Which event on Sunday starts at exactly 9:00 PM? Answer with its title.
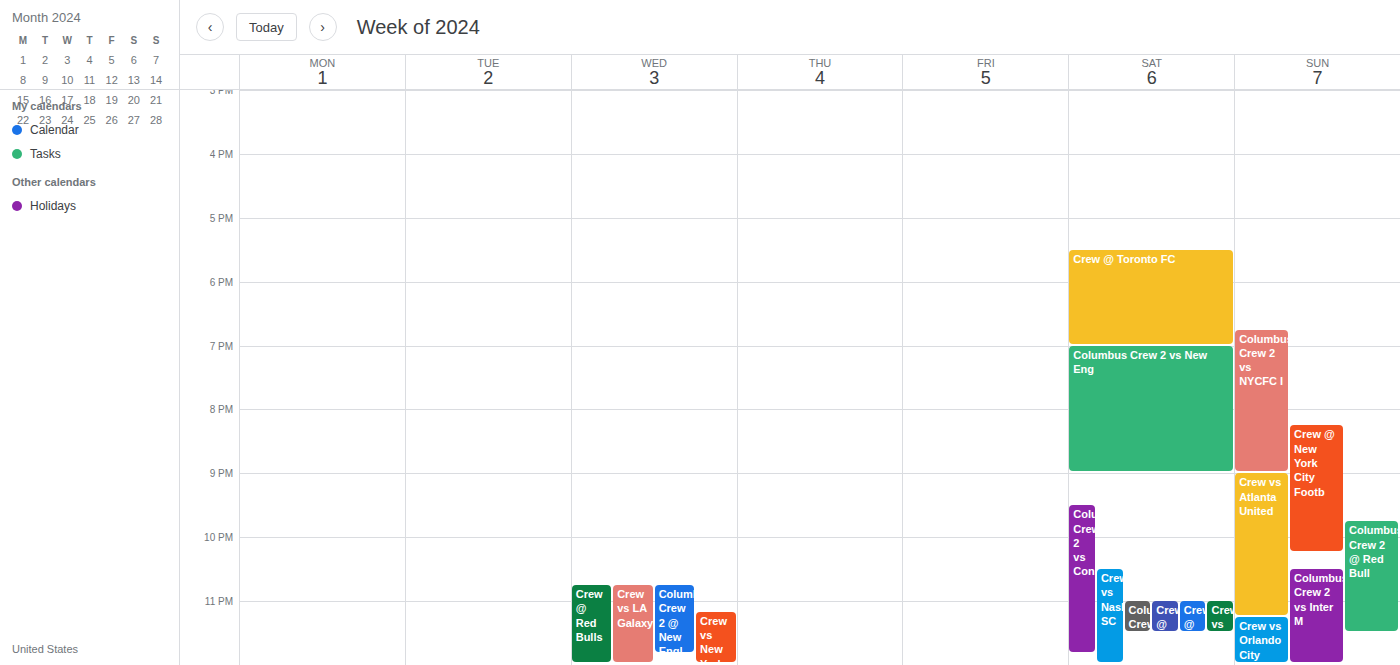
"Crew vs Atlanta United"